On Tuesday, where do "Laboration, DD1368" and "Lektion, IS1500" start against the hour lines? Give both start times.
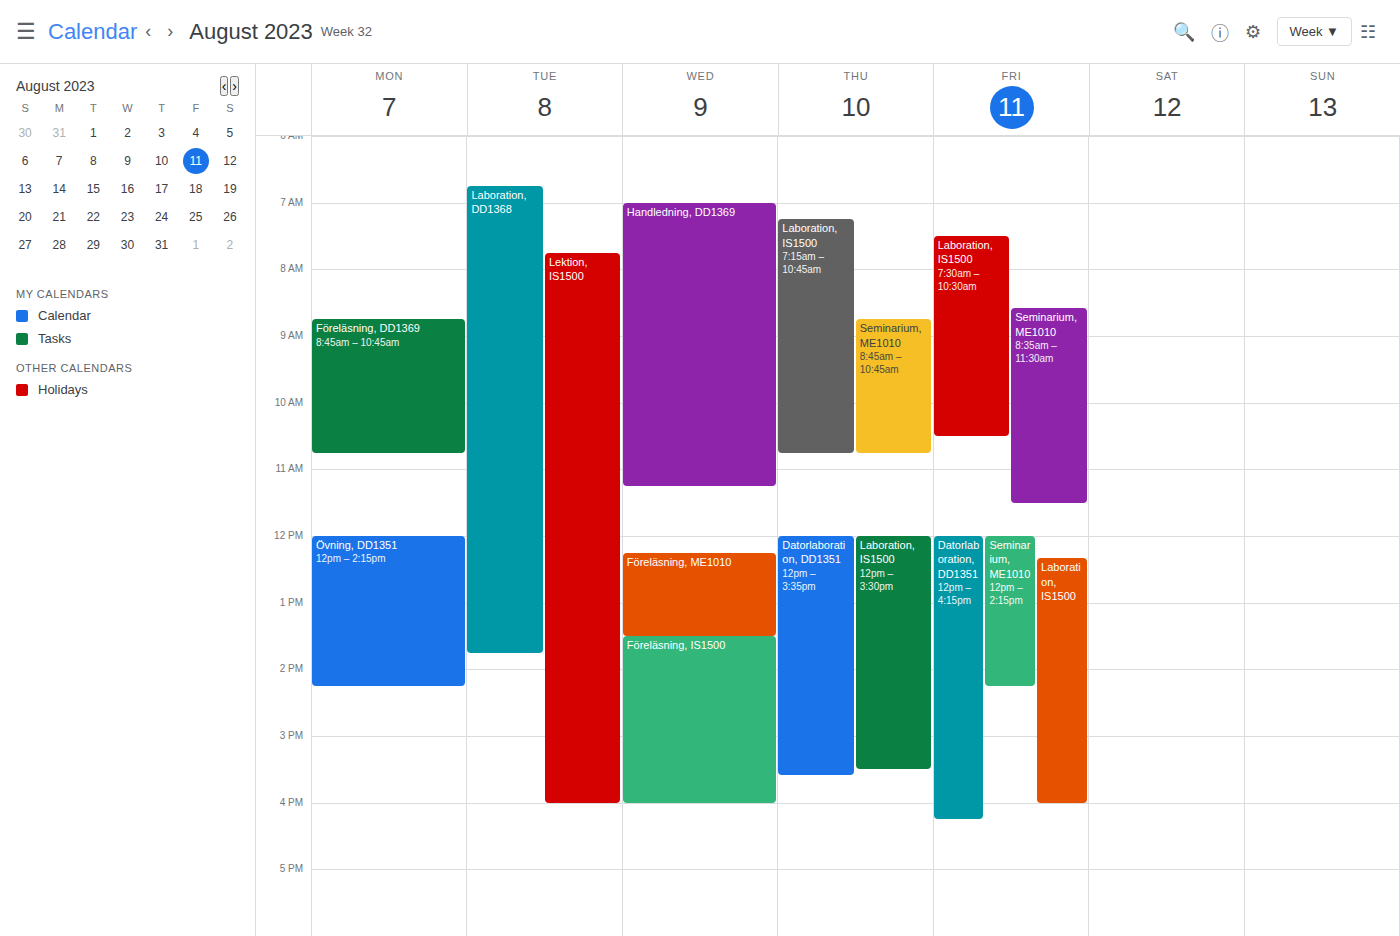
"Laboration, DD1368": 6:45 AM, neither: three quarters of the way from the 6 AM line to the 7 AM line. "Lektion, IS1500": 7:45 AM, neither: three quarters of the way from the 7 AM line to the 8 AM line.